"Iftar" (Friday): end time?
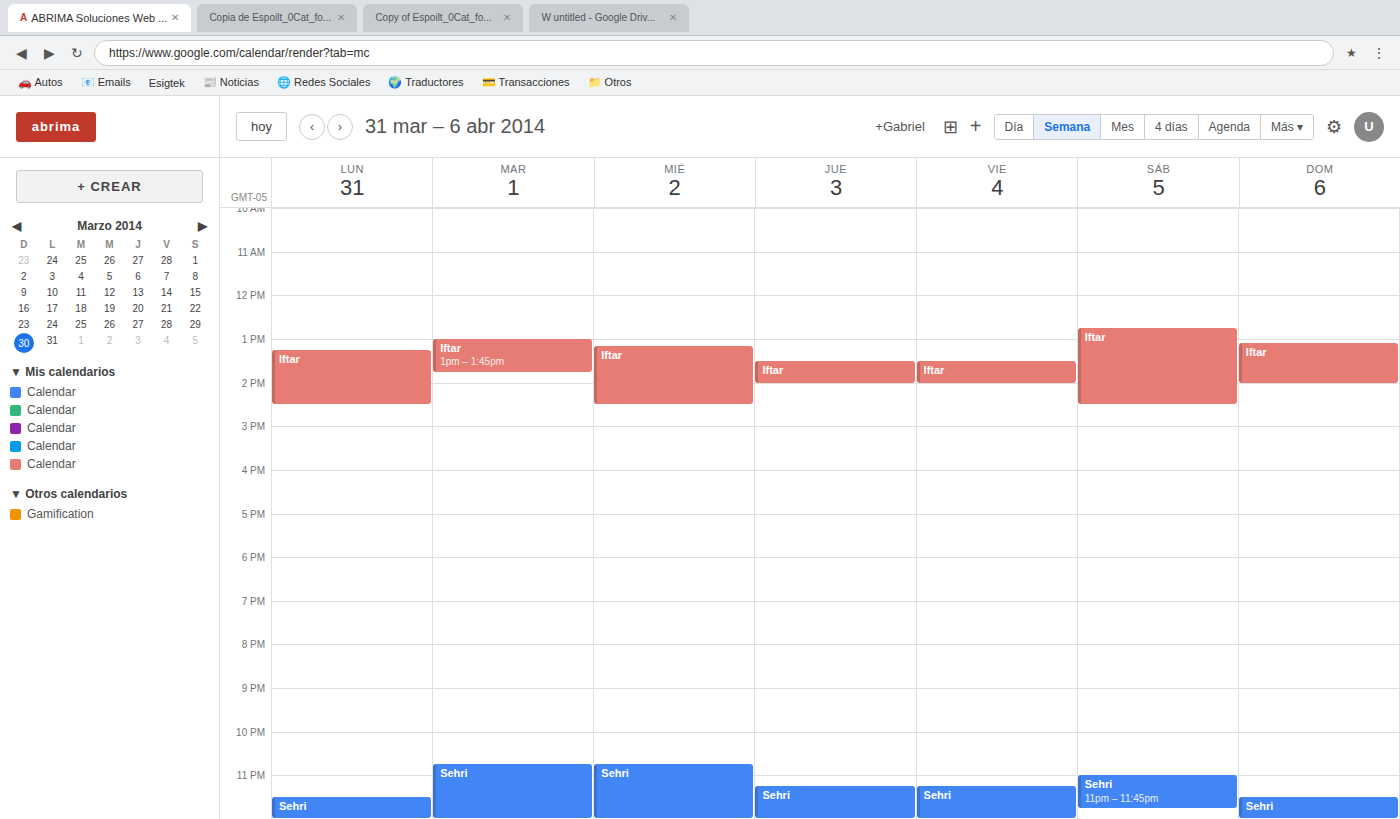
2:00 PM